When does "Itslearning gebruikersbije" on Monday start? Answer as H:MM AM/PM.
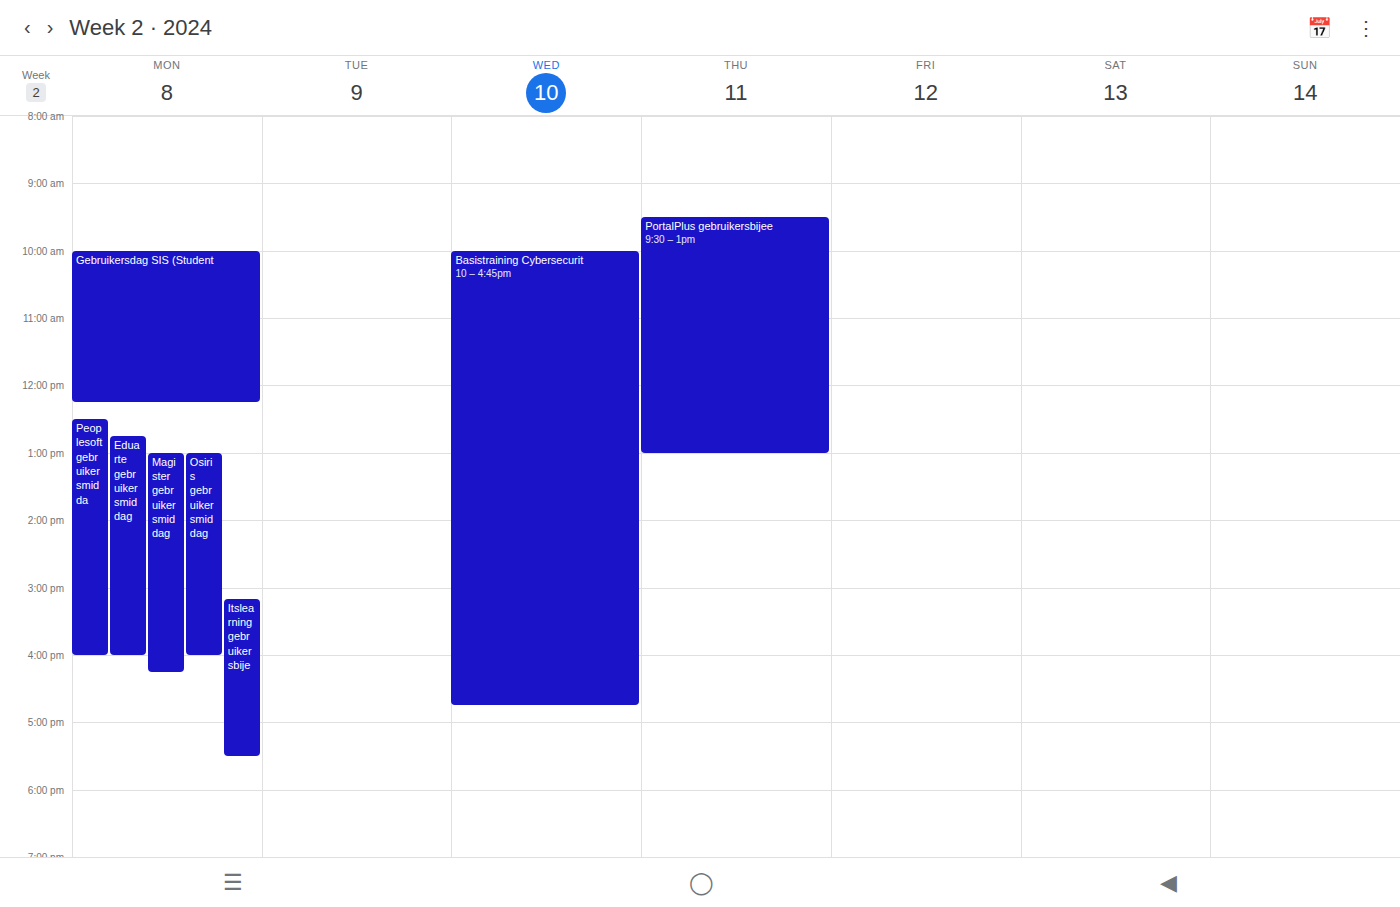
3:10 PM